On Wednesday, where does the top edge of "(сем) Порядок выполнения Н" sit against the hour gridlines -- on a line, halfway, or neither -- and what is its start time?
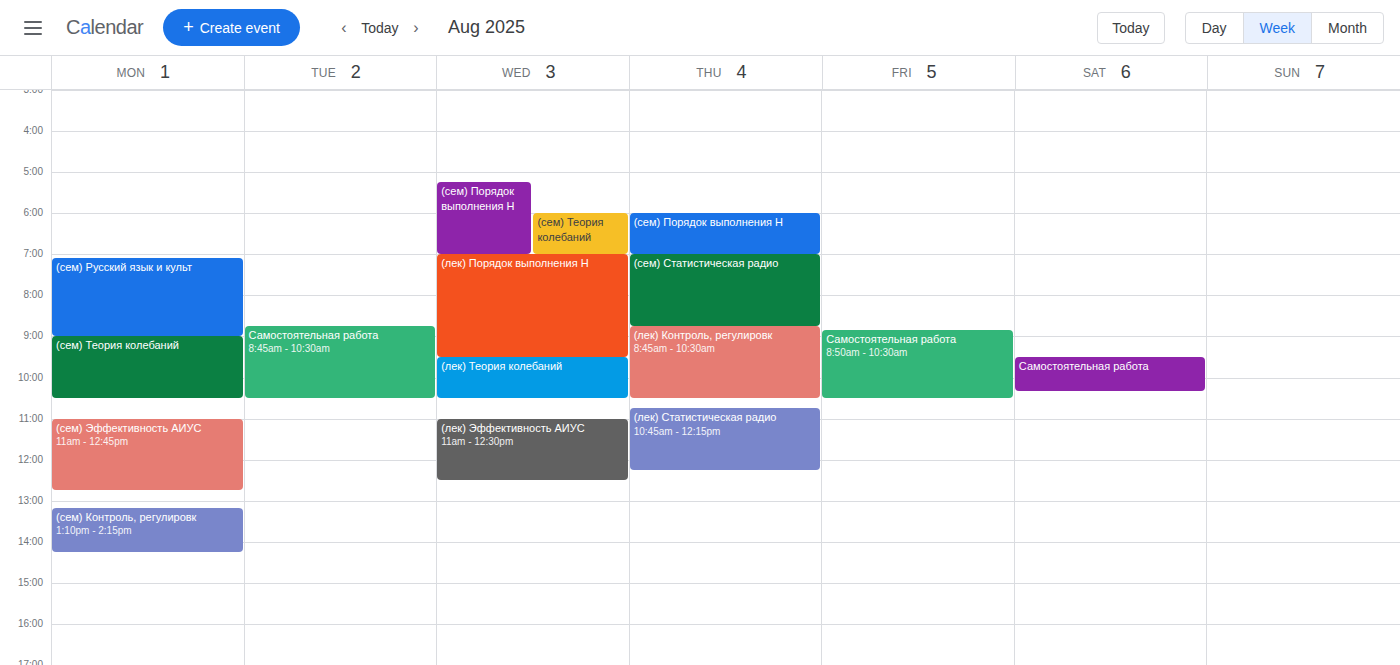
5:15 AM -- neither: a quarter of the way from the 5 AM line to the 6 AM line.